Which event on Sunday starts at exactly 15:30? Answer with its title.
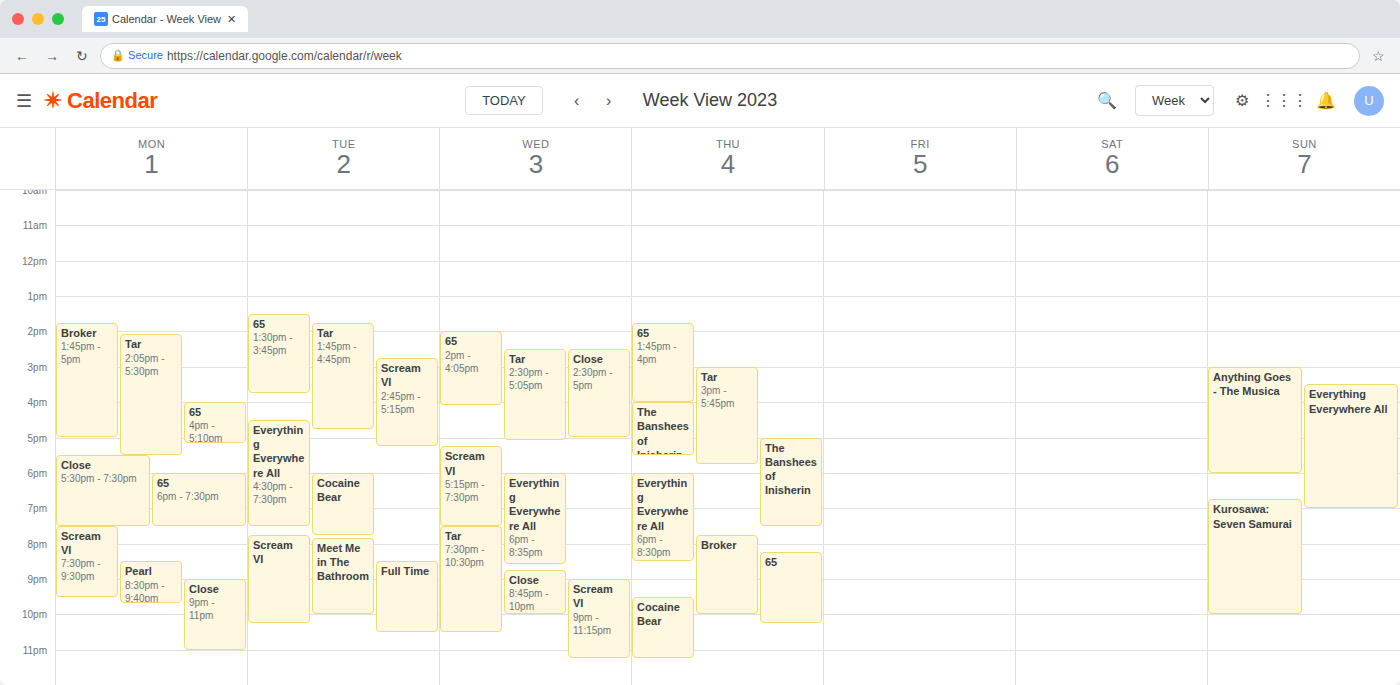
"Everything Everywhere All"